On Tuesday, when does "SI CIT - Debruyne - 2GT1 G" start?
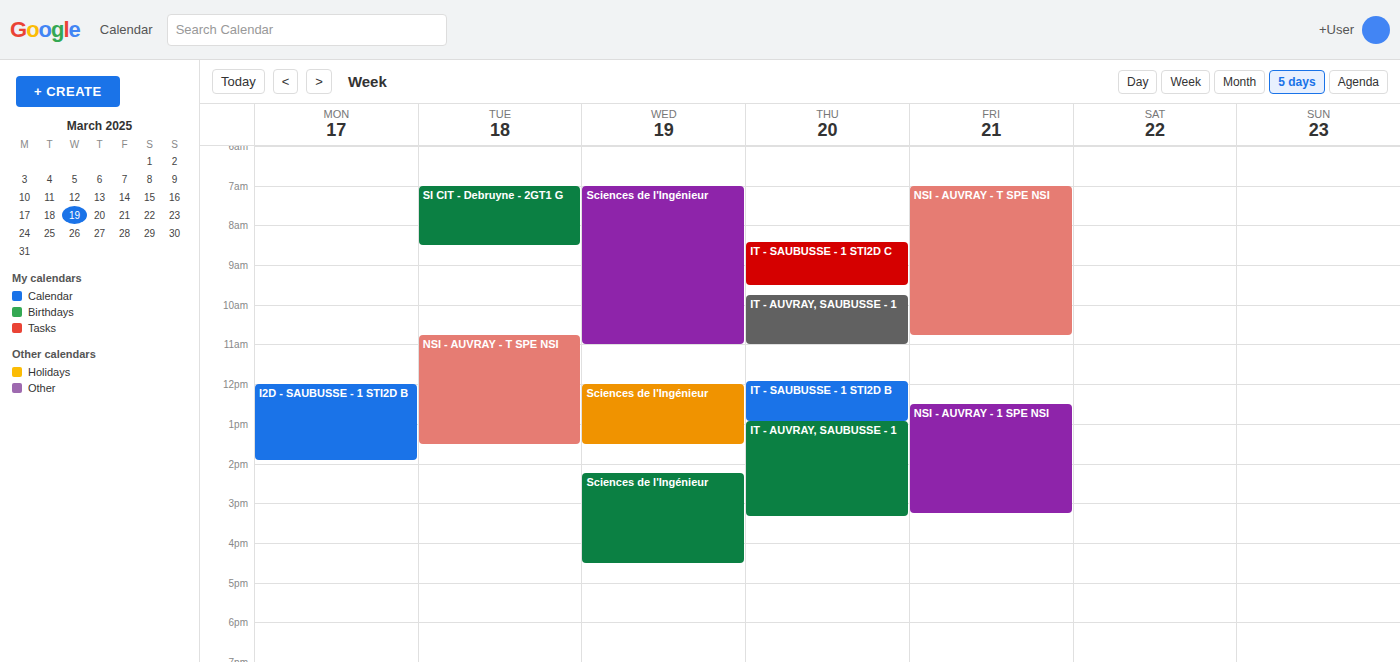
7:00 AM